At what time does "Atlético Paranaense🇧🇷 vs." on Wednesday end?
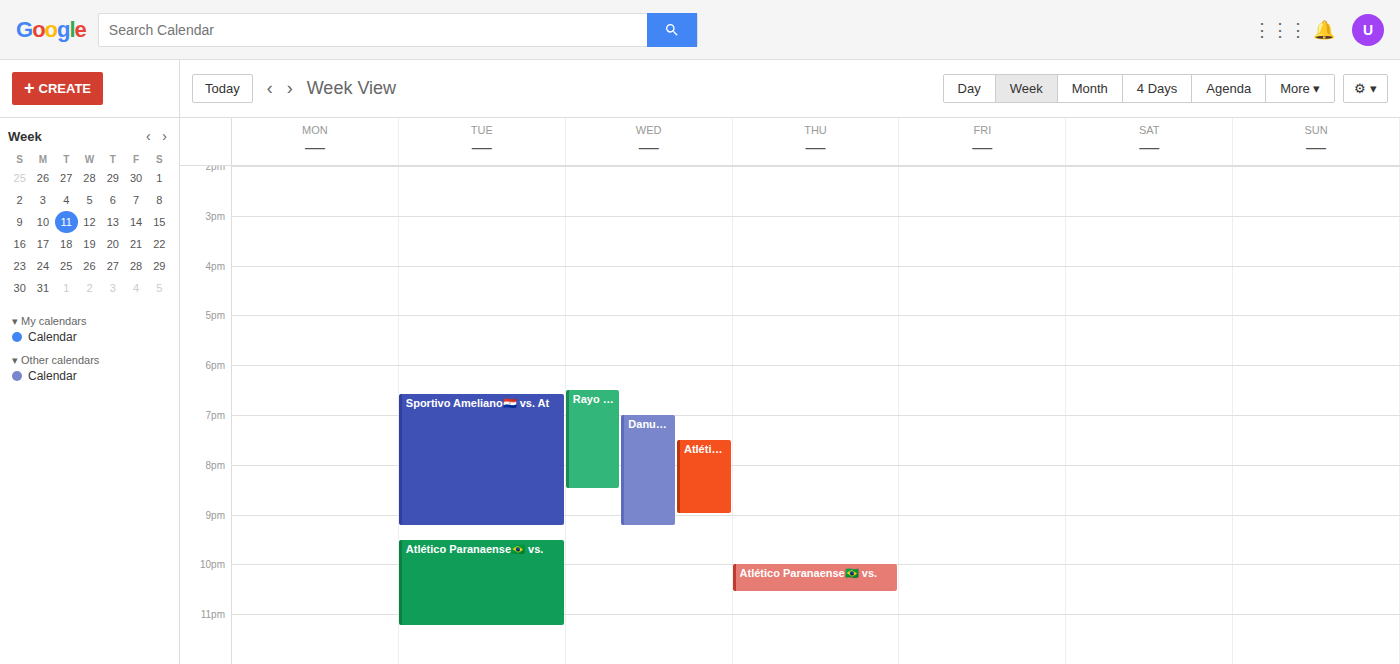
9:00 PM